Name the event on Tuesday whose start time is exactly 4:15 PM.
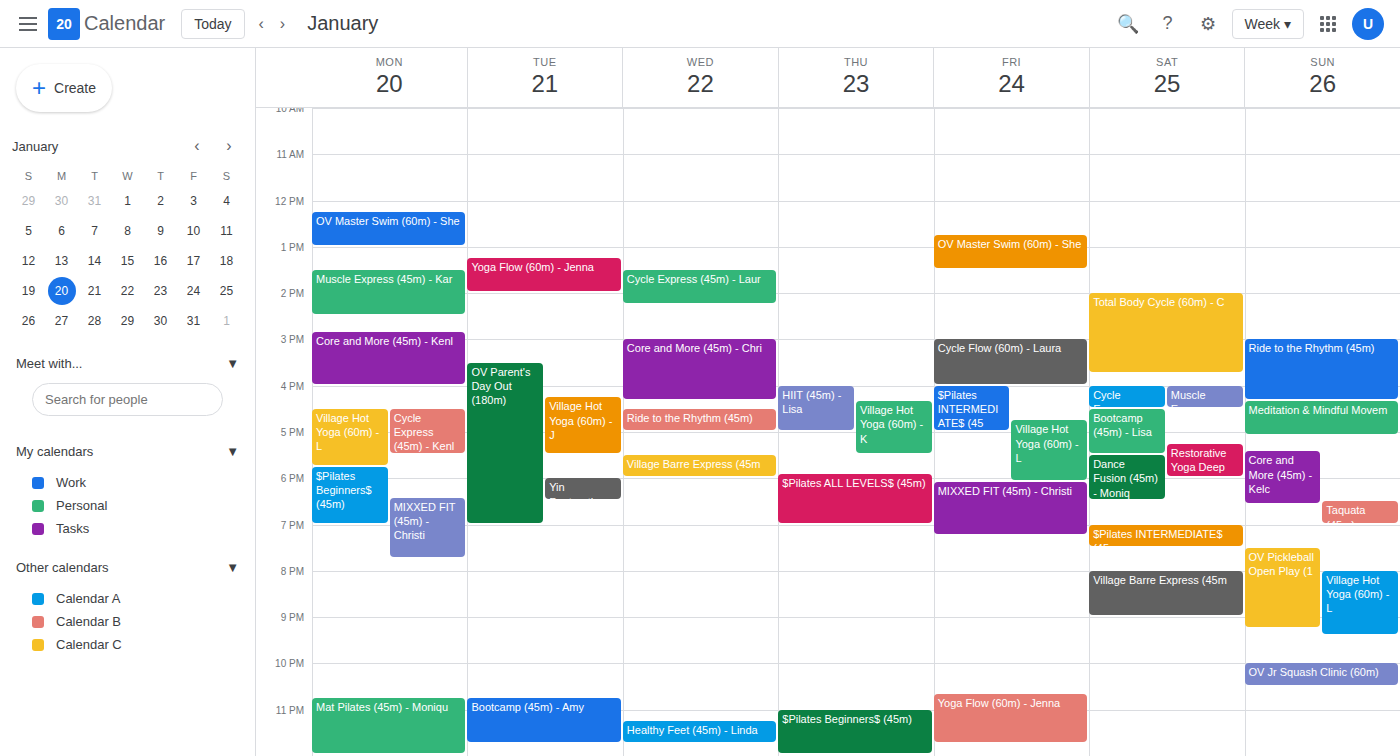
"Village Hot Yoga (60m) - J"